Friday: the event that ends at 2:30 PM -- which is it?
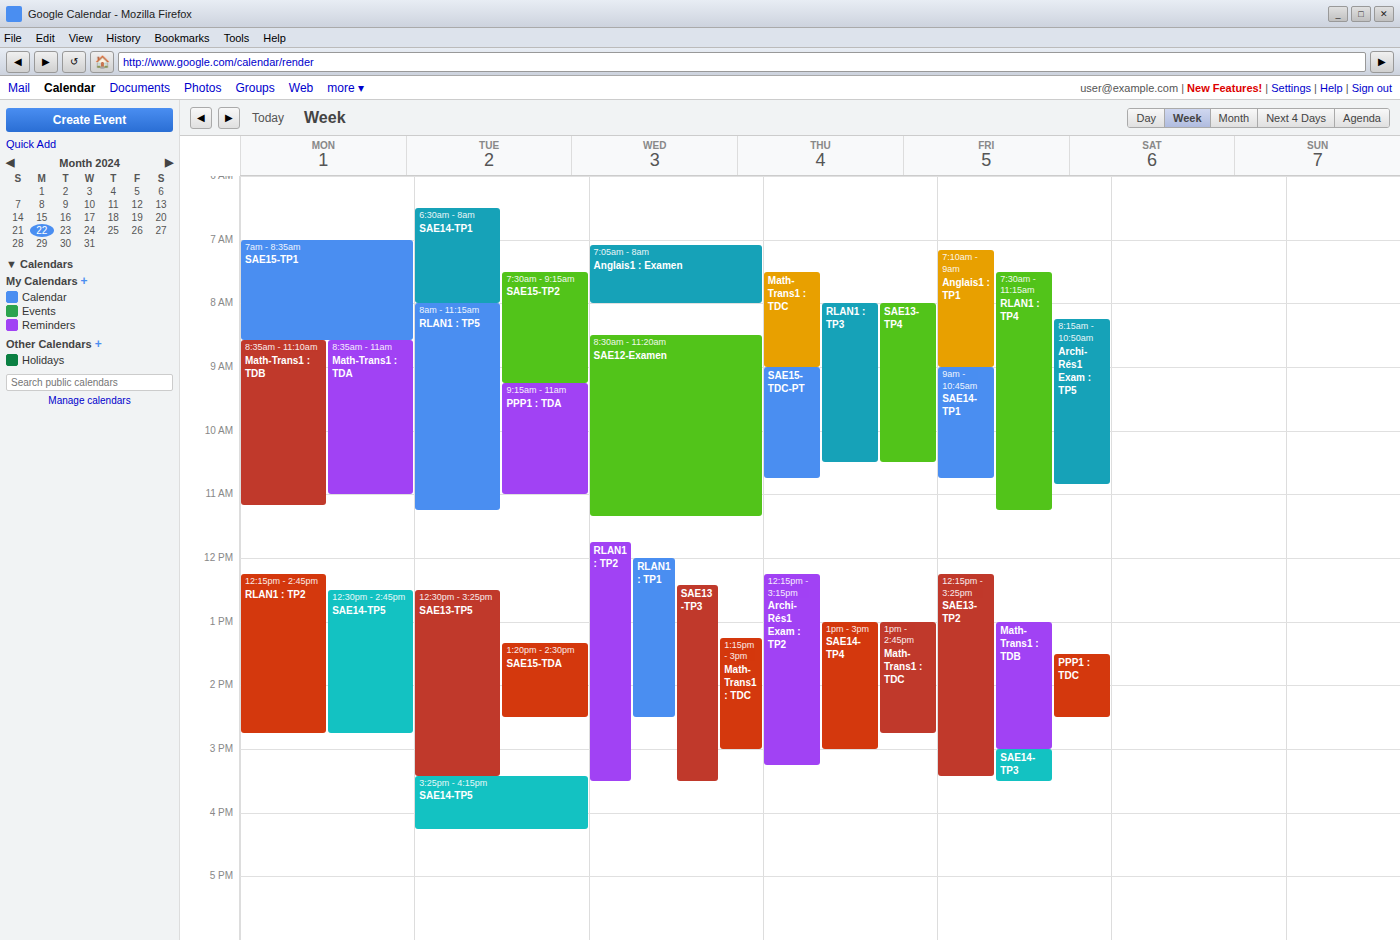
"PPP1 : TDC"